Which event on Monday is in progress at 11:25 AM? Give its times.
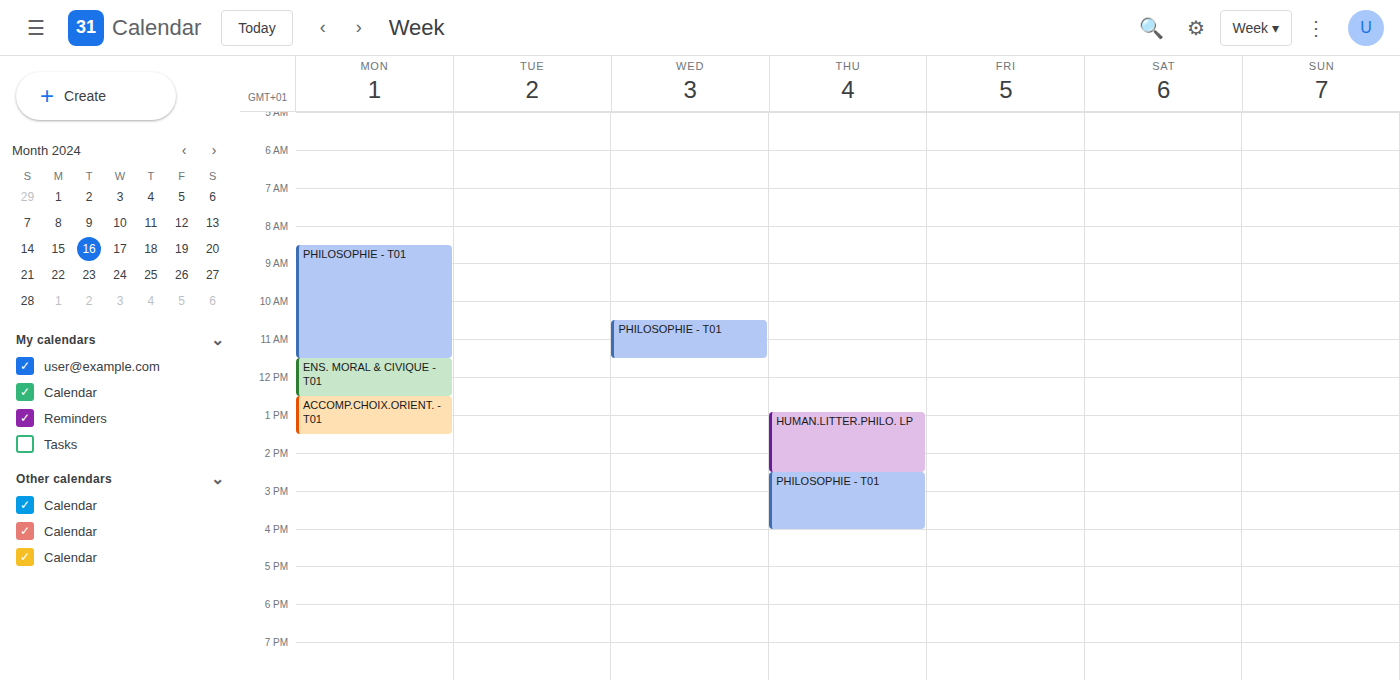
"PHILOSOPHIE - T01", 8:30 AM to 11:30 AM